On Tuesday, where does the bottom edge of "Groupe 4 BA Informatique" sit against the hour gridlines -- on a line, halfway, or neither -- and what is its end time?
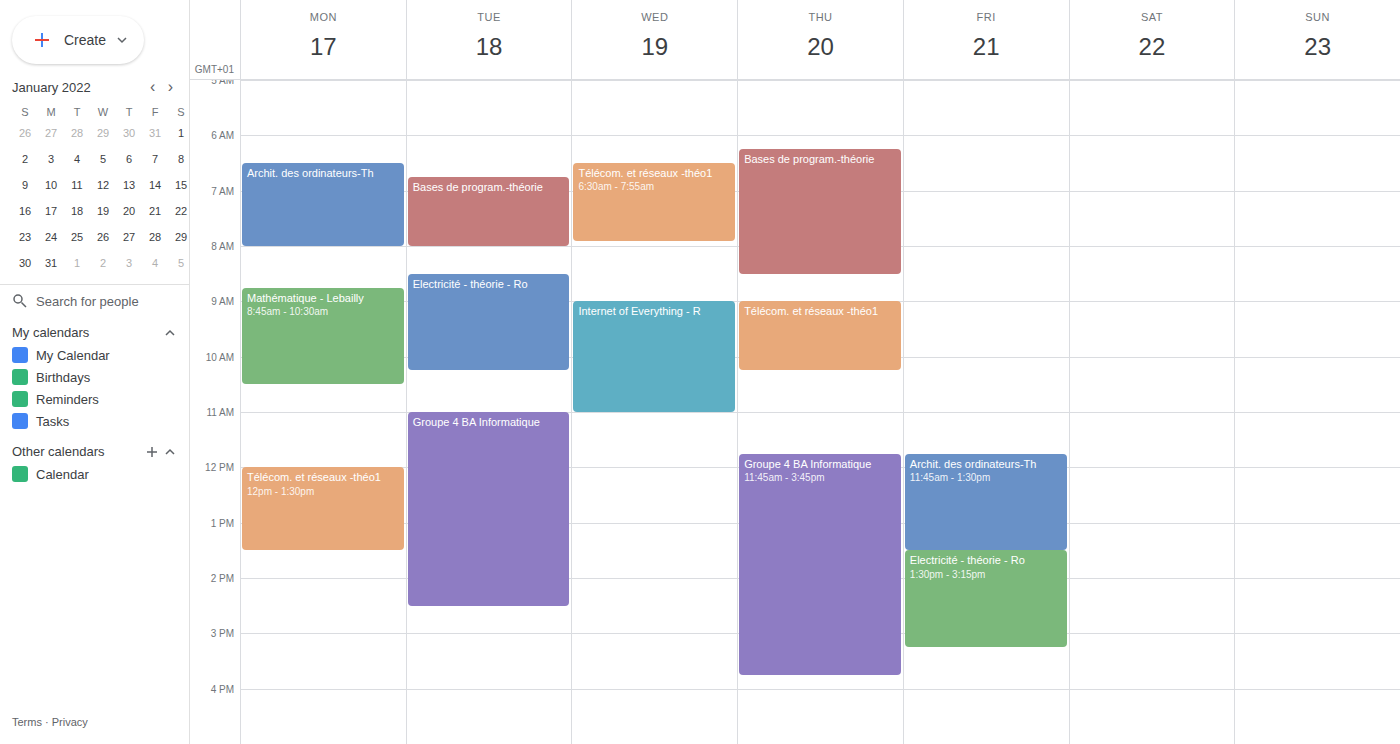
2:30 PM -- halfway between the 2 PM and 3 PM lines.